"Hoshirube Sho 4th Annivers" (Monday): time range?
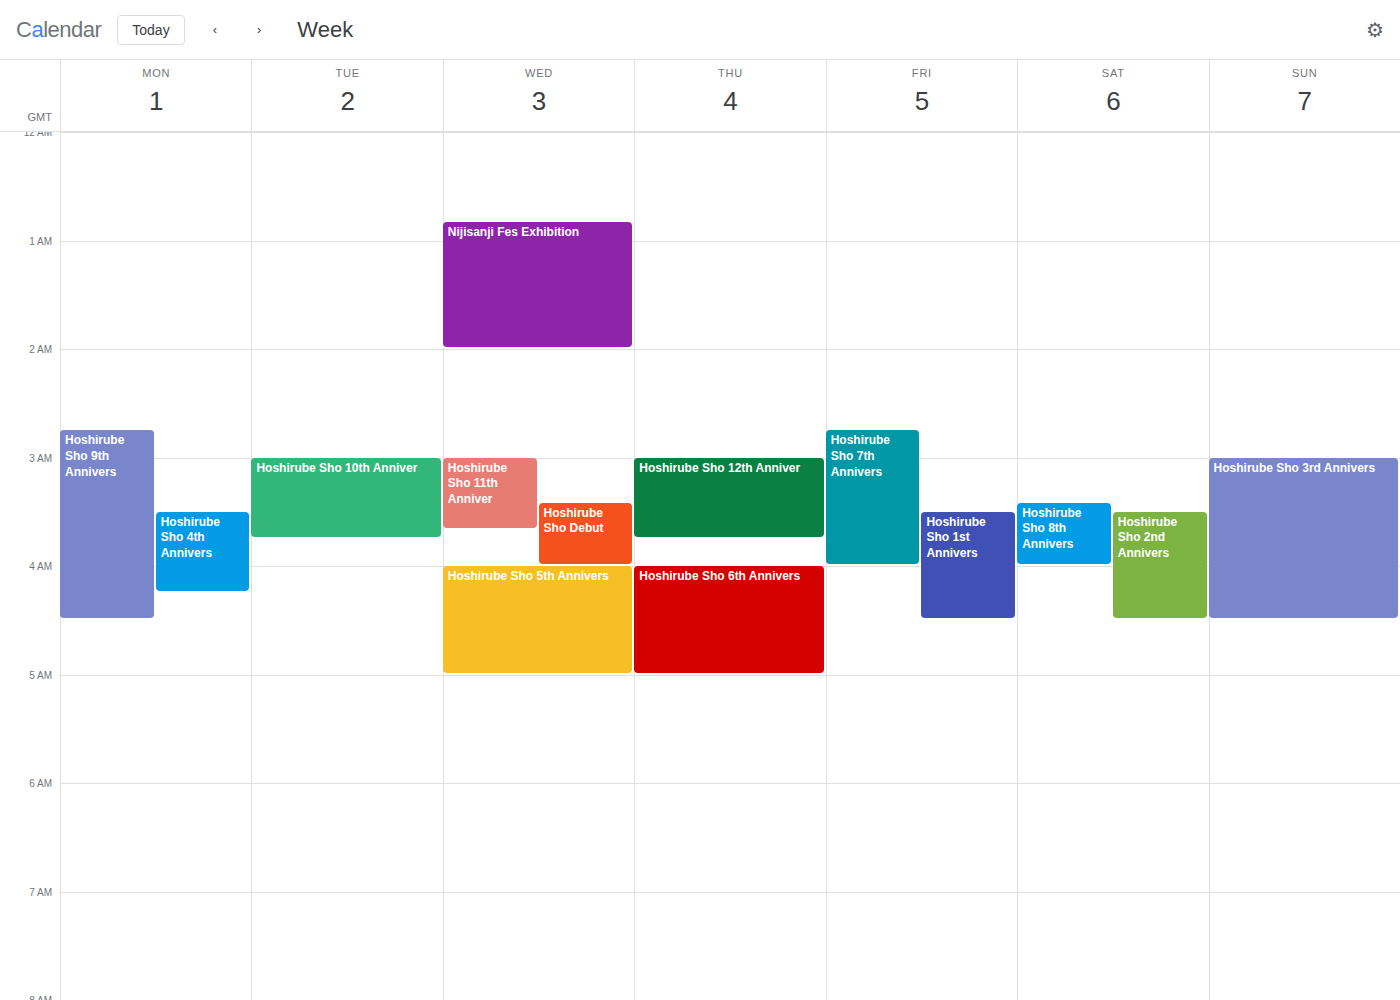
3:30 AM to 4:15 AM